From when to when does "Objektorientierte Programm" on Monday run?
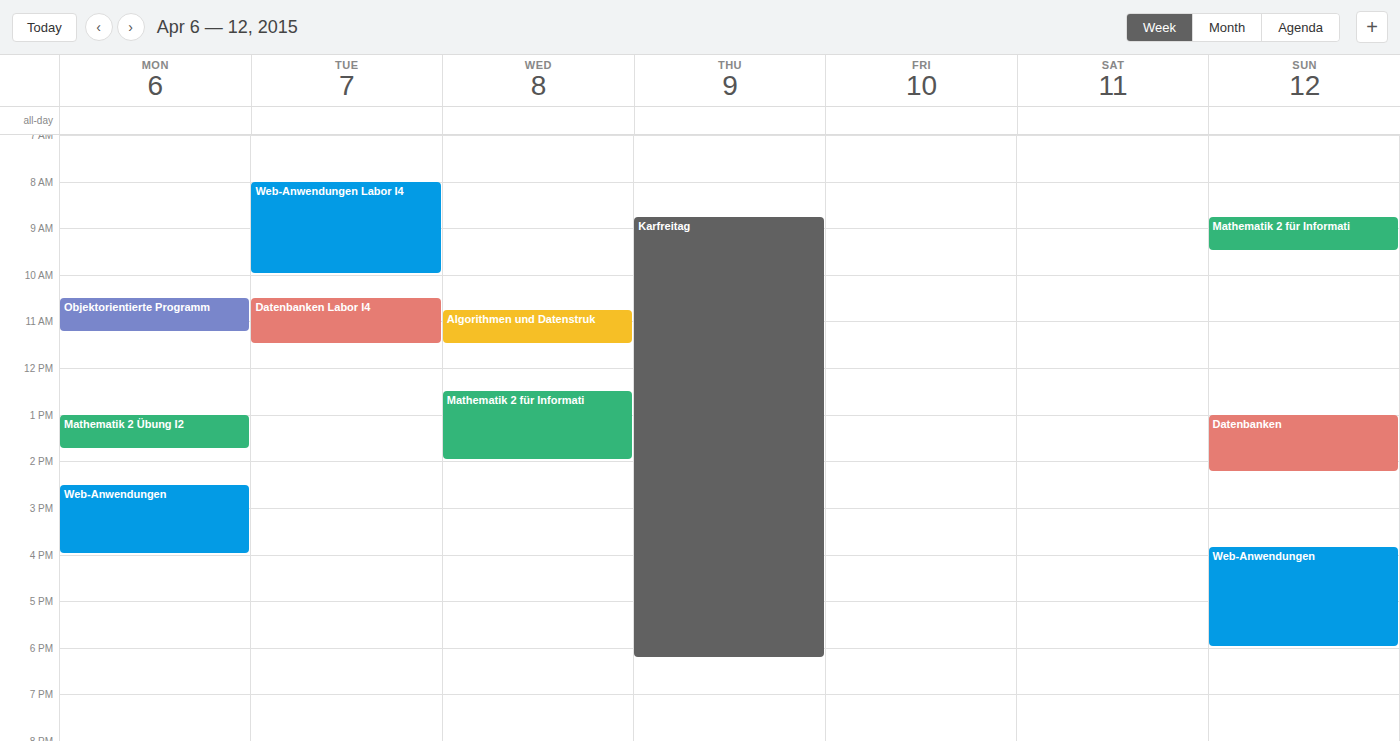
10:30 AM to 11:15 AM